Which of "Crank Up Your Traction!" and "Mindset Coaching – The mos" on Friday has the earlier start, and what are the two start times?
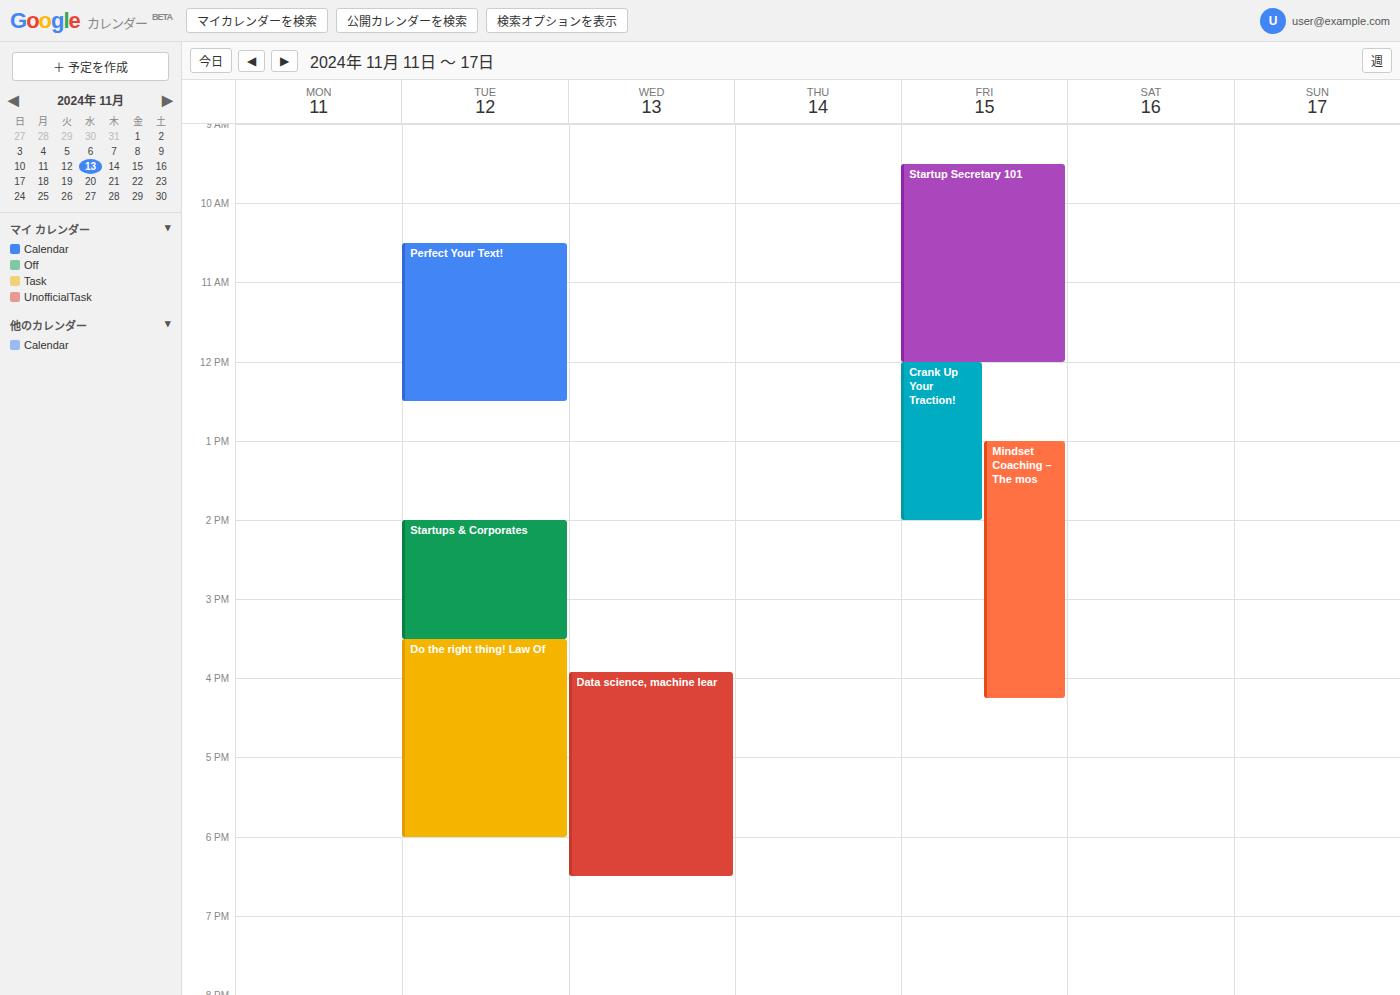
"Crank Up Your Traction!" 12:00 PM; "Mindset Coaching – The mos" 1:00 PM.